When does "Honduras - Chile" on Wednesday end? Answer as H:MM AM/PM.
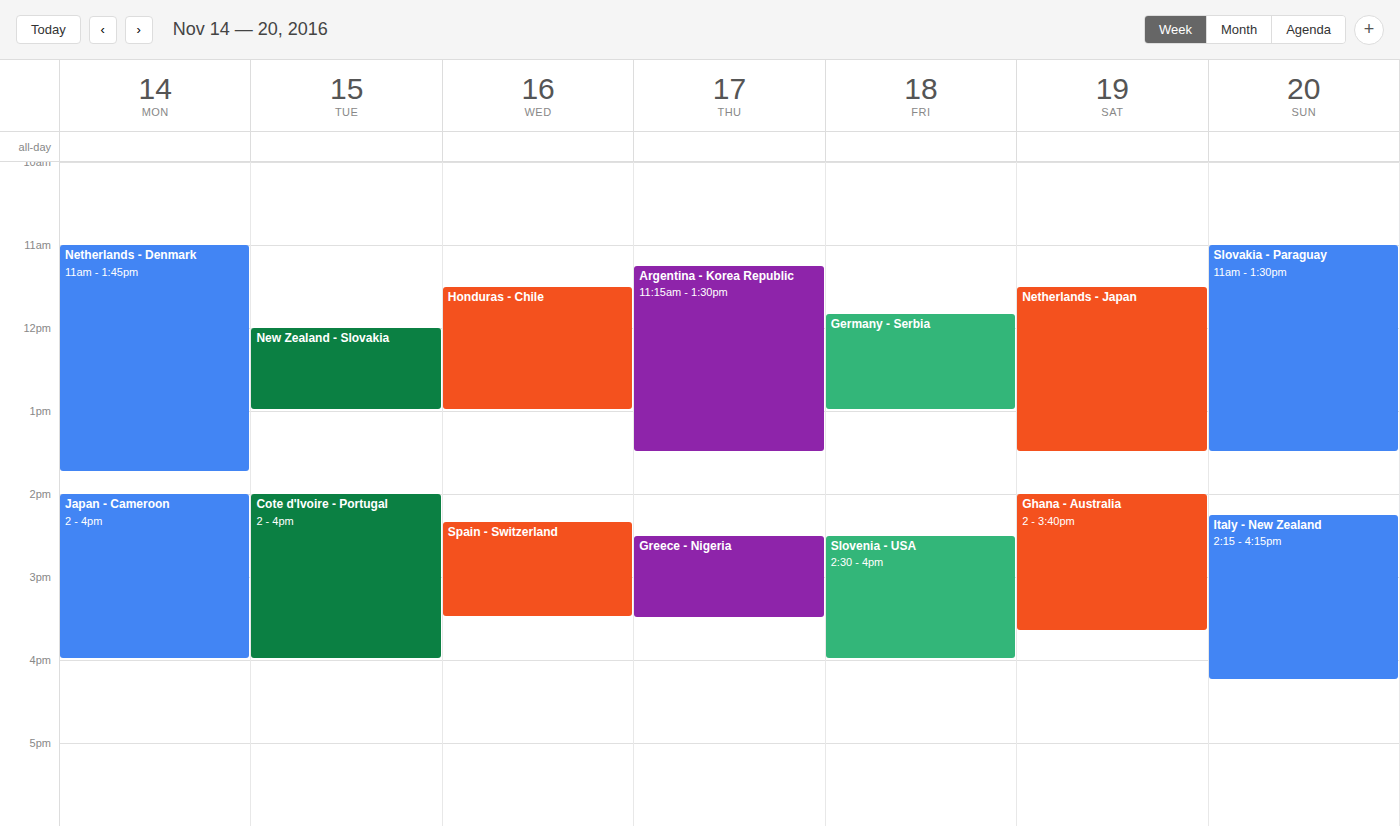
1:00 PM